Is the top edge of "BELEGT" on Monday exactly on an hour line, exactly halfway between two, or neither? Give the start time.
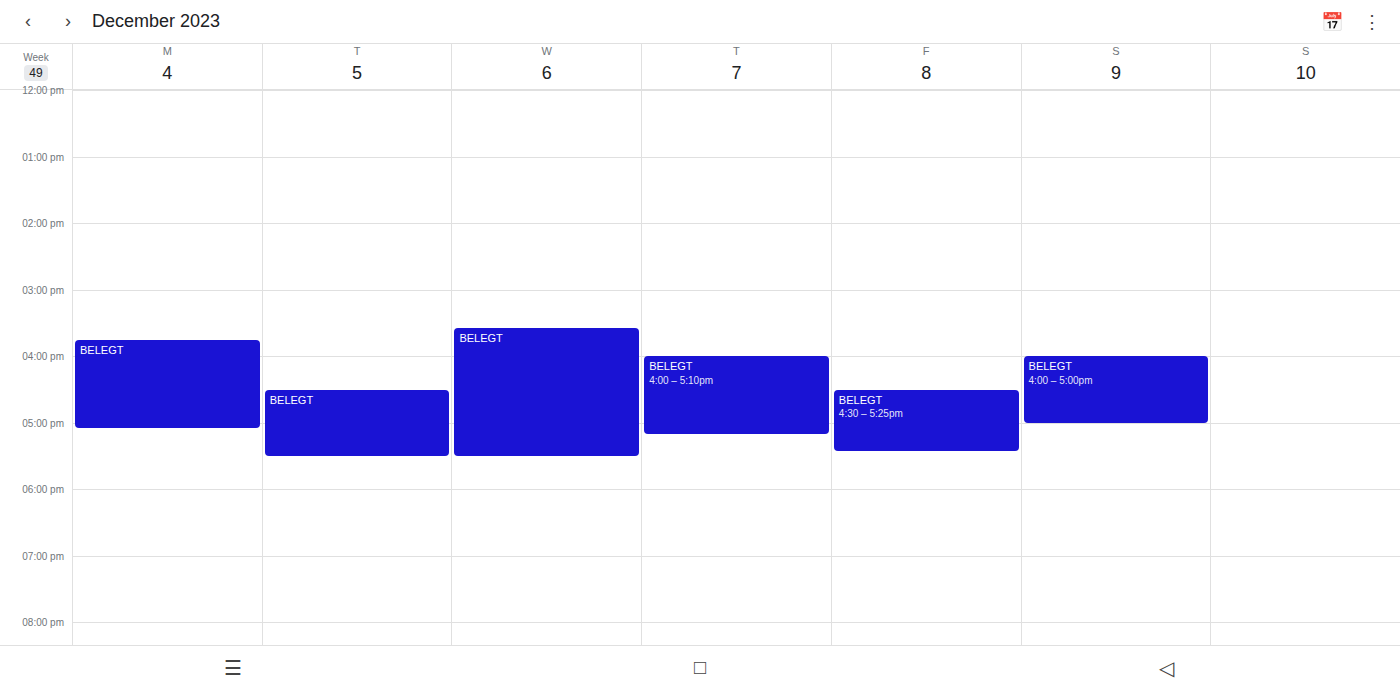
3:45 PM -- neither: three quarters of the way from the 3 PM line to the 4 PM line.